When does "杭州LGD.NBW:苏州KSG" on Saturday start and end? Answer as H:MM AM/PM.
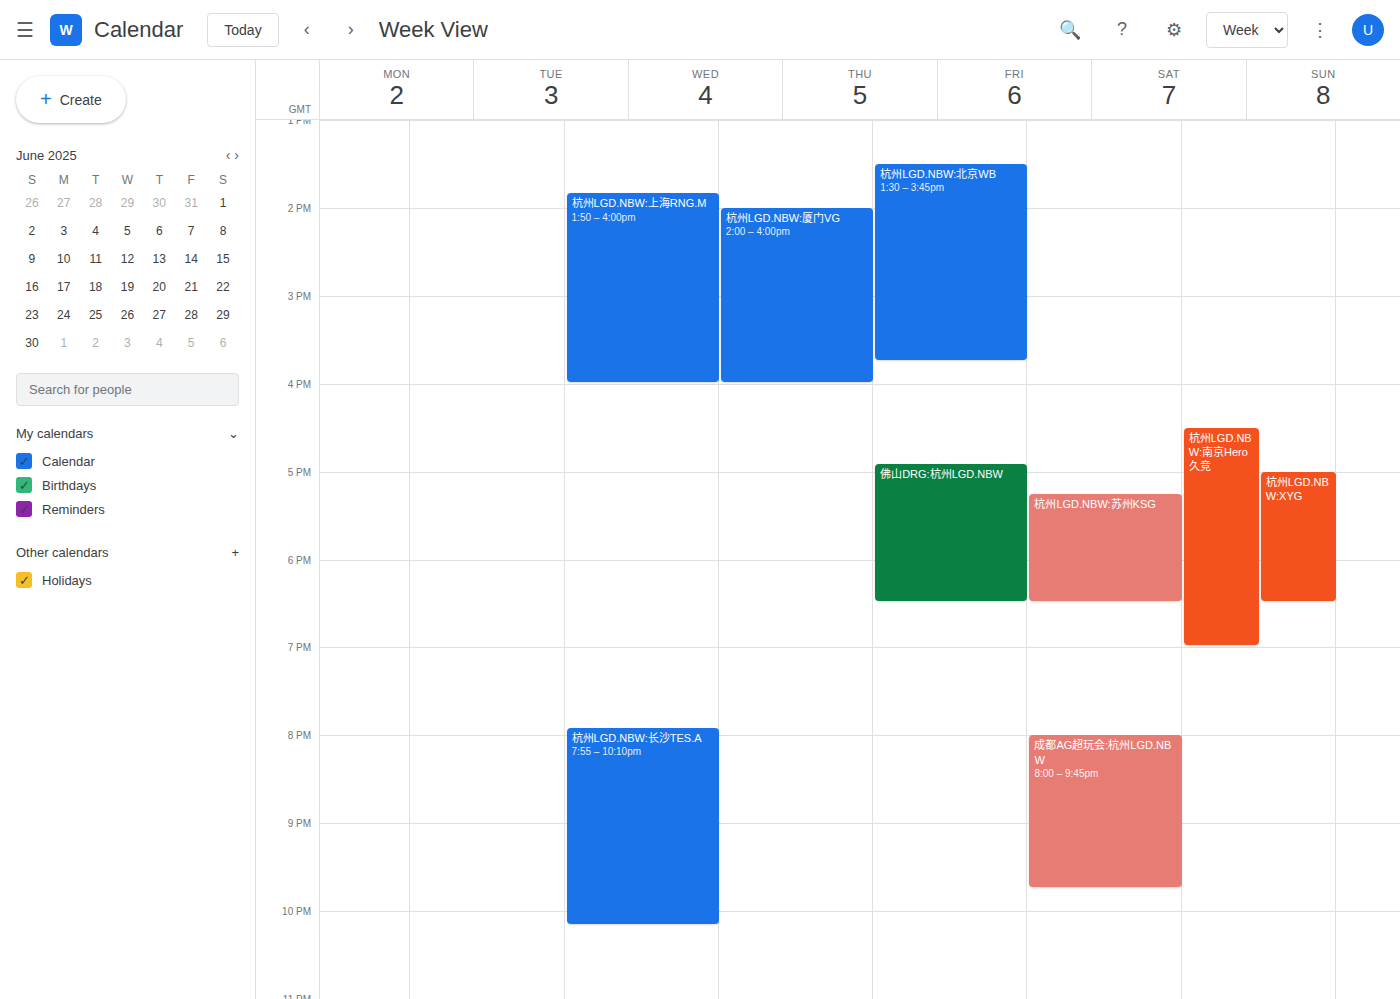
5:15 PM to 6:30 PM